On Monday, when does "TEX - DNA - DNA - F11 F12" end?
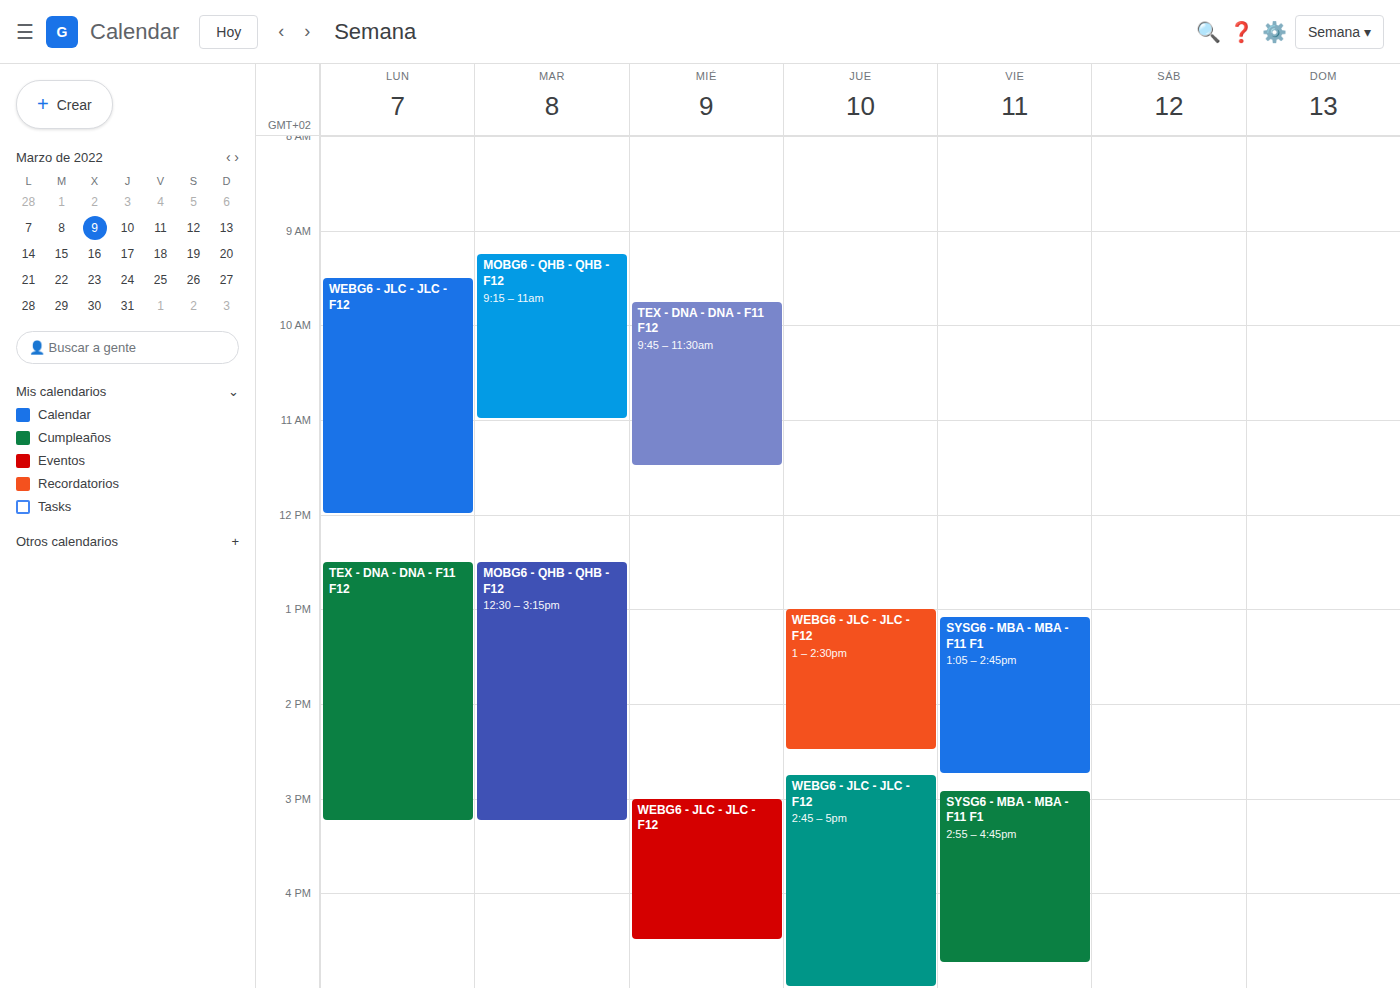
3:15 PM